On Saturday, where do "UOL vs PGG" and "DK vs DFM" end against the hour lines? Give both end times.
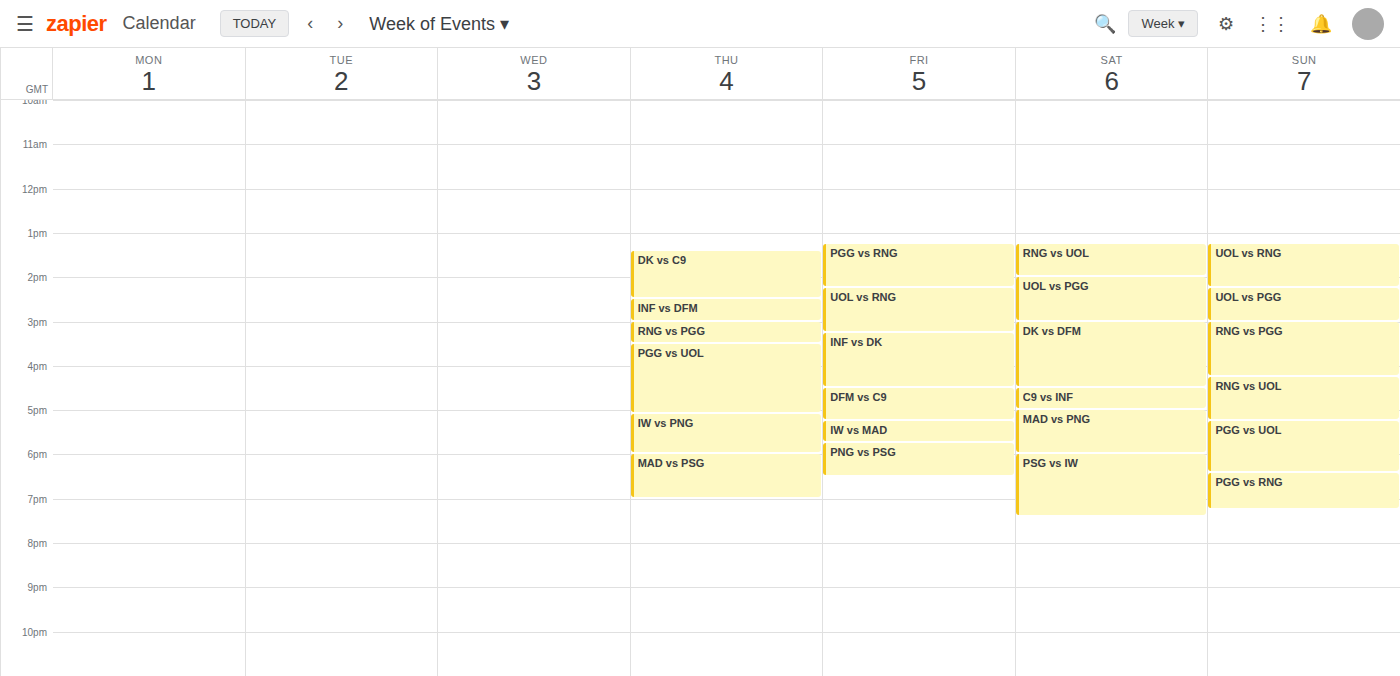
"UOL vs PGG": 3:00 PM, exactly on the 3 PM line. "DK vs DFM": 4:30 PM, halfway between the 4 PM and 5 PM lines.